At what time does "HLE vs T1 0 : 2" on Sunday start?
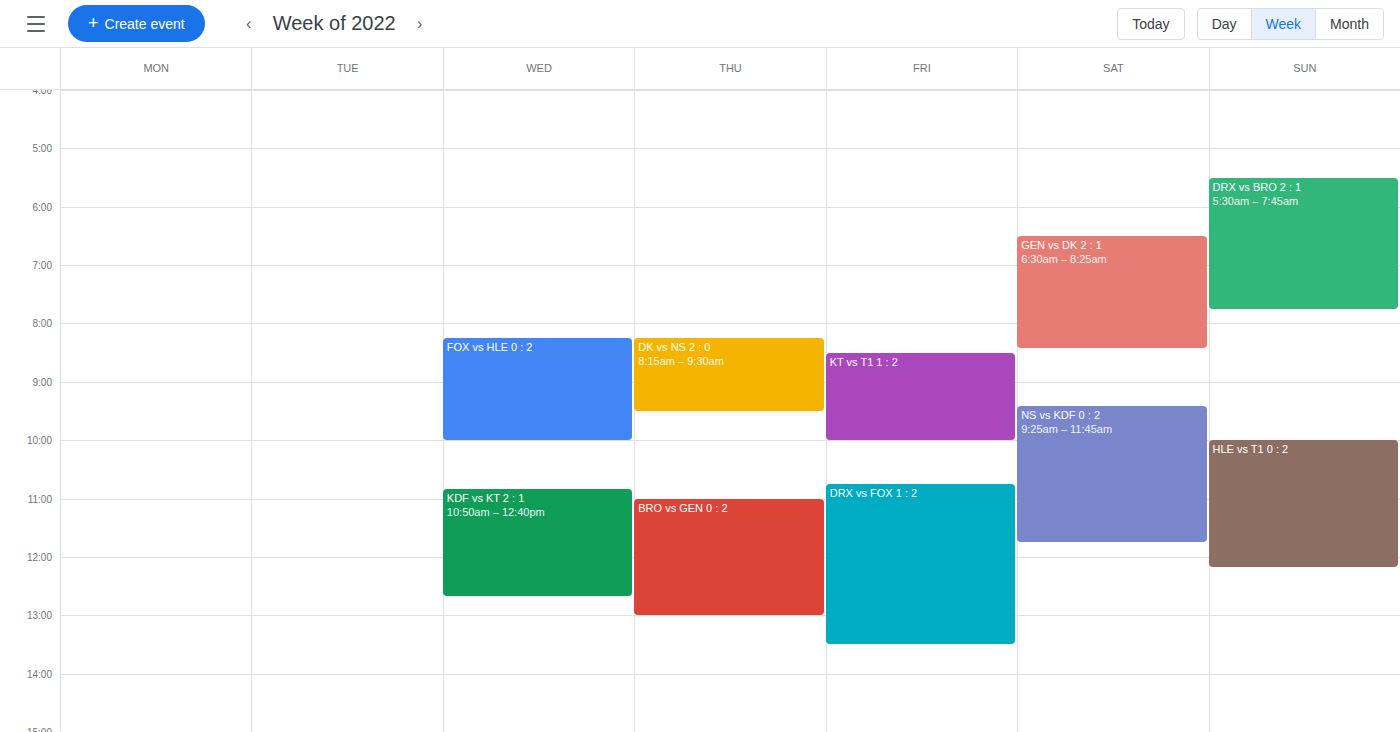
10:00 AM